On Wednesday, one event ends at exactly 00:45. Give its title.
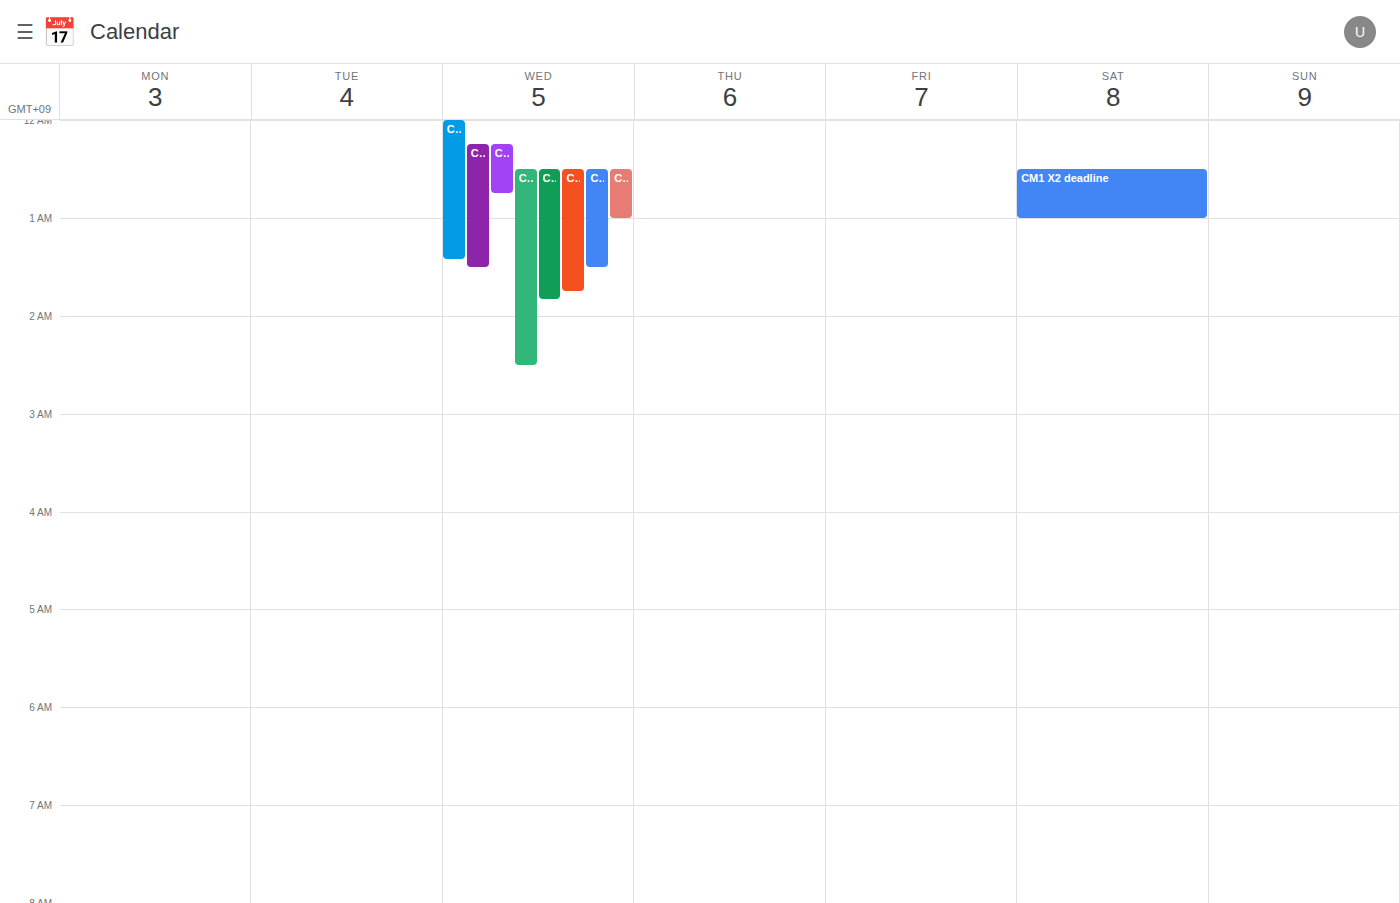
"CM1 X3 deadline"